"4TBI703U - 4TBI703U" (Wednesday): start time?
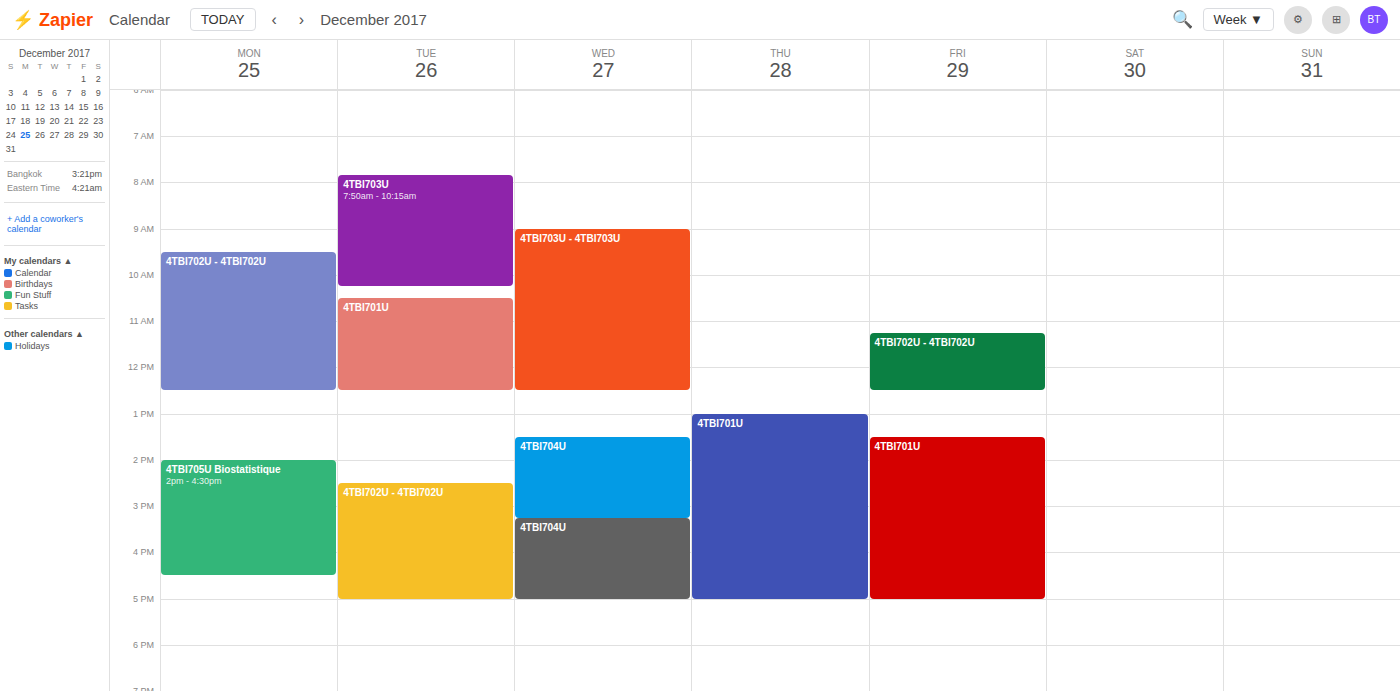
9:00 AM